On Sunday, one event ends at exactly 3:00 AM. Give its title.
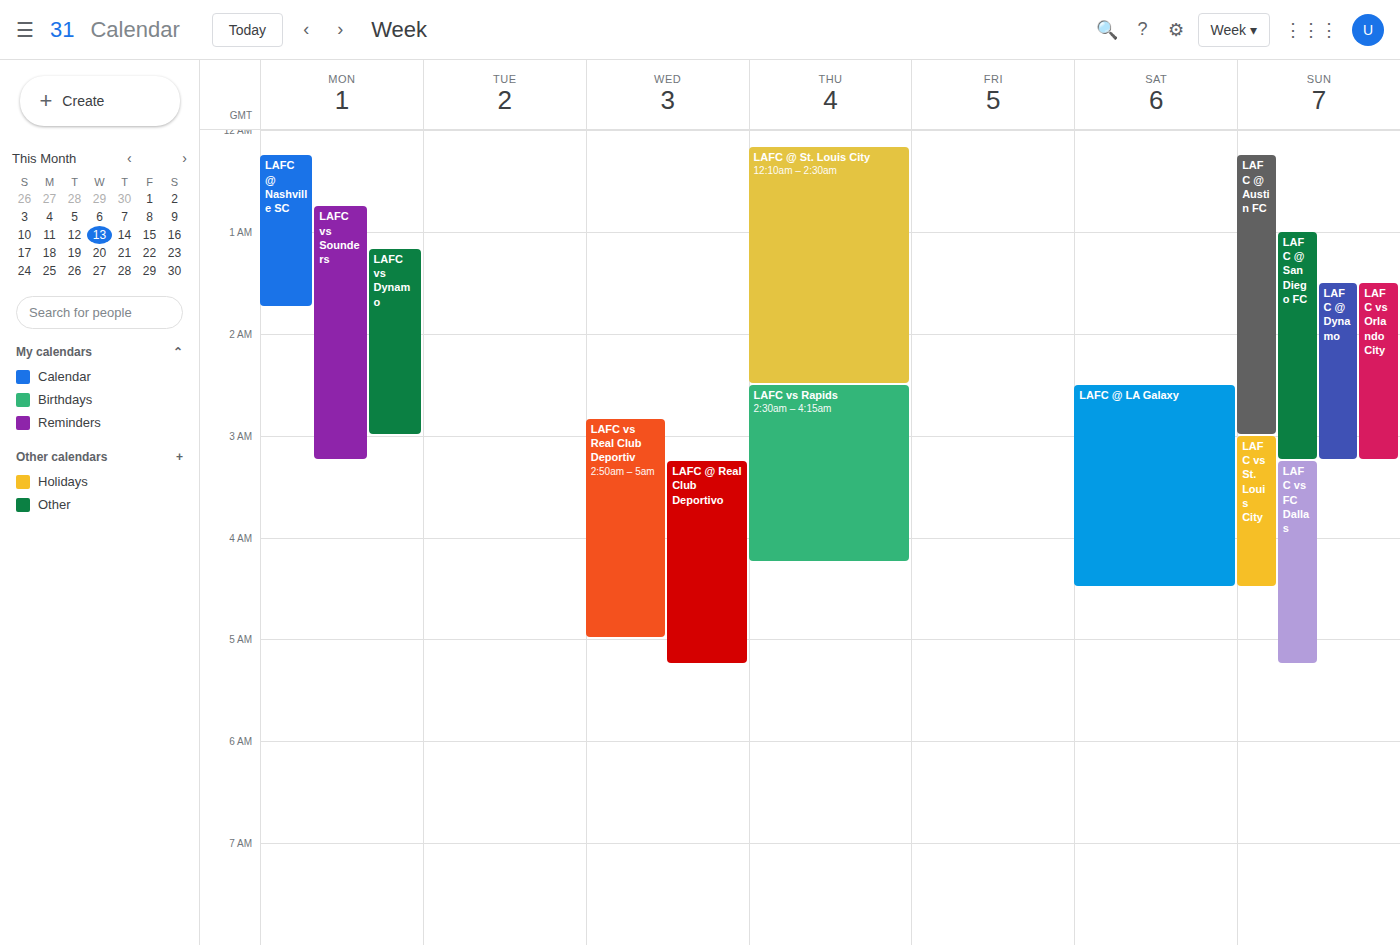
"LAFC @ Austin FC"